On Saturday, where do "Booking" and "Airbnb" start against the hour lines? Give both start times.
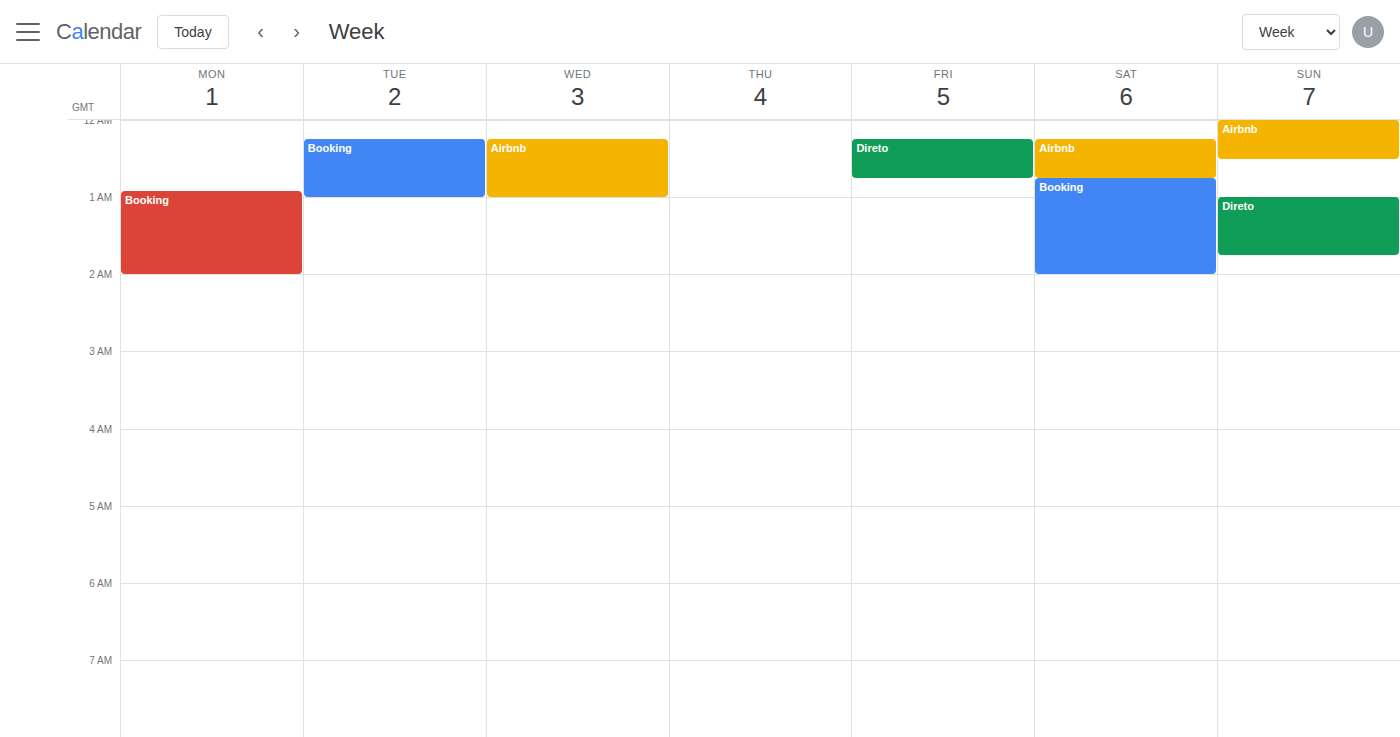
"Booking": 12:45 AM, neither: three quarters of the way from the 12 AM line to the 1 AM line. "Airbnb": 12:15 AM, neither: a quarter of the way from the 12 AM line to the 1 AM line.